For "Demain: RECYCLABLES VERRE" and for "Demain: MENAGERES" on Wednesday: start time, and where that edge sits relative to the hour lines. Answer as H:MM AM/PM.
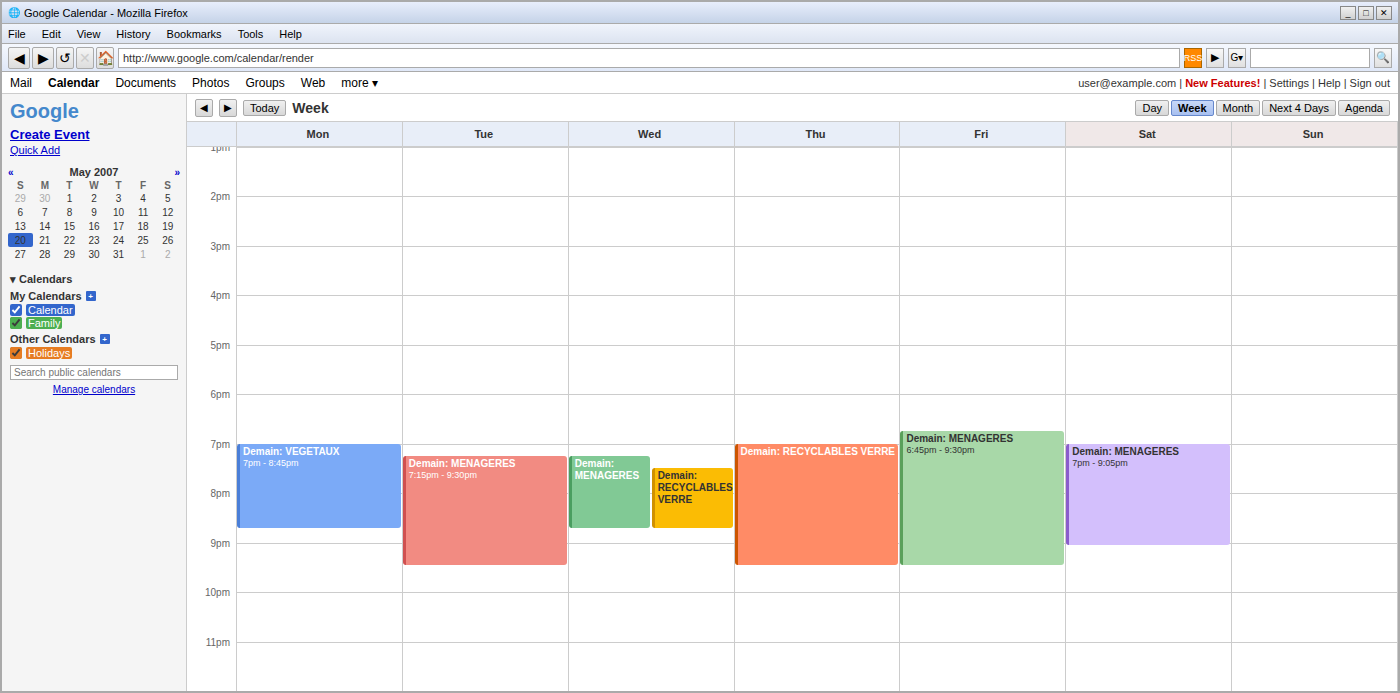
"Demain: RECYCLABLES VERRE": 7:30 PM, halfway between the 7 PM and 8 PM lines. "Demain: MENAGERES": 7:15 PM, neither: a quarter of the way from the 7 PM line to the 8 PM line.